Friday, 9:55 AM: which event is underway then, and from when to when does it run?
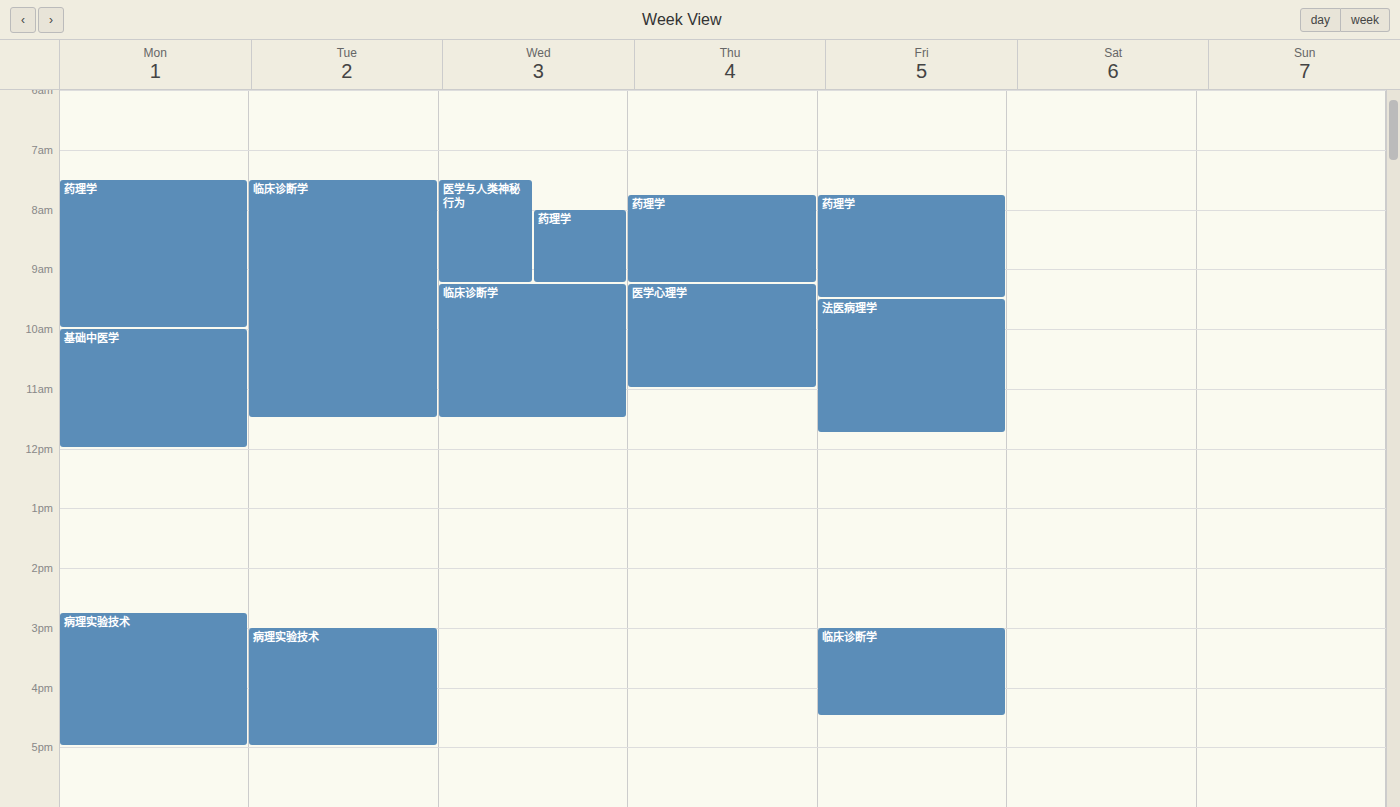
"法医病理学", 9:30 AM to 11:45 AM